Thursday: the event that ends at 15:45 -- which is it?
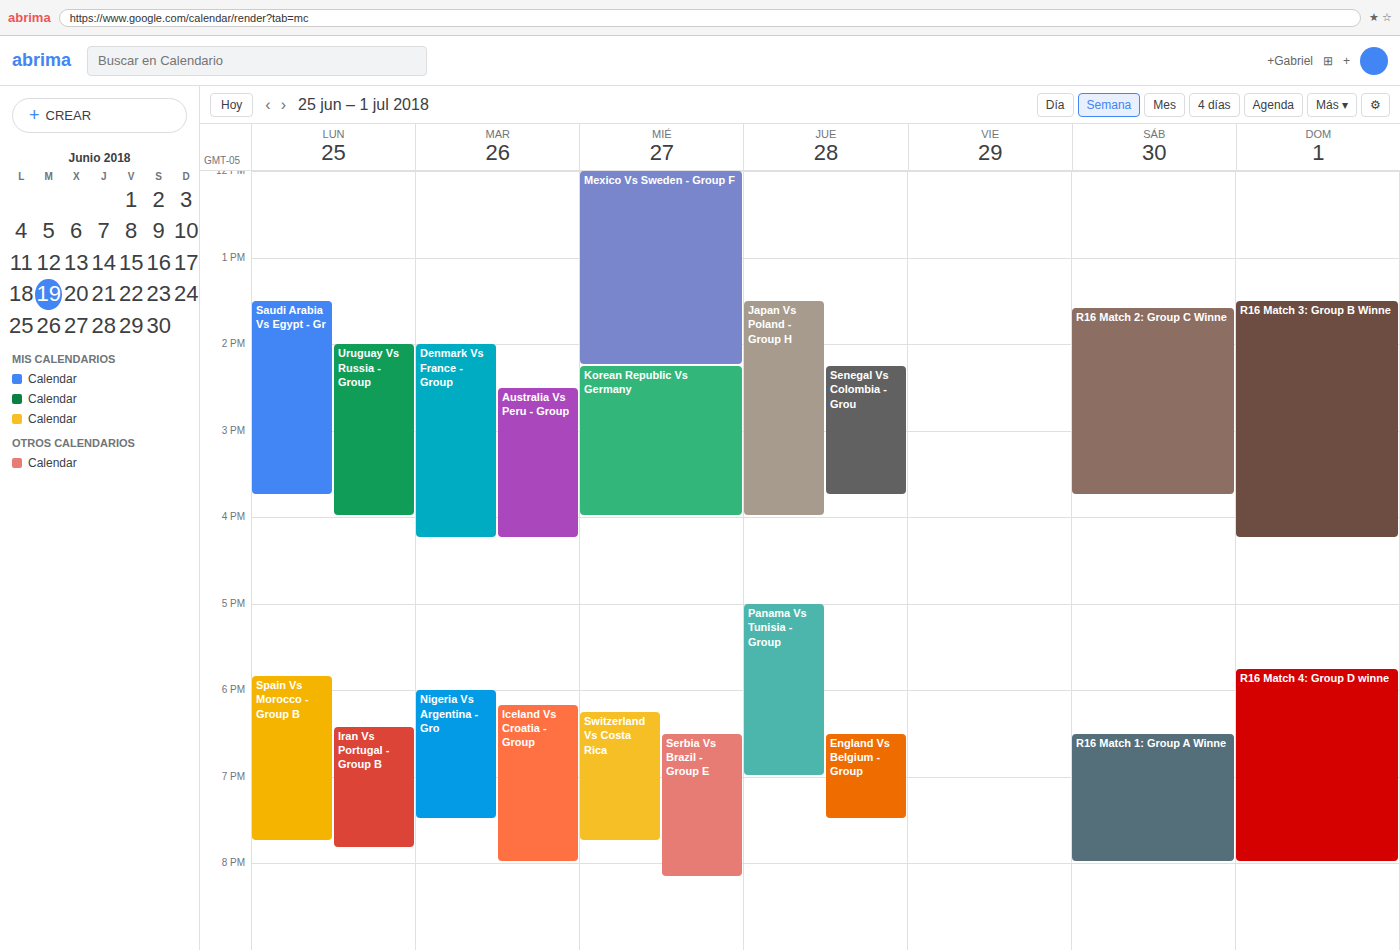
"Senegal Vs Colombia - Grou"